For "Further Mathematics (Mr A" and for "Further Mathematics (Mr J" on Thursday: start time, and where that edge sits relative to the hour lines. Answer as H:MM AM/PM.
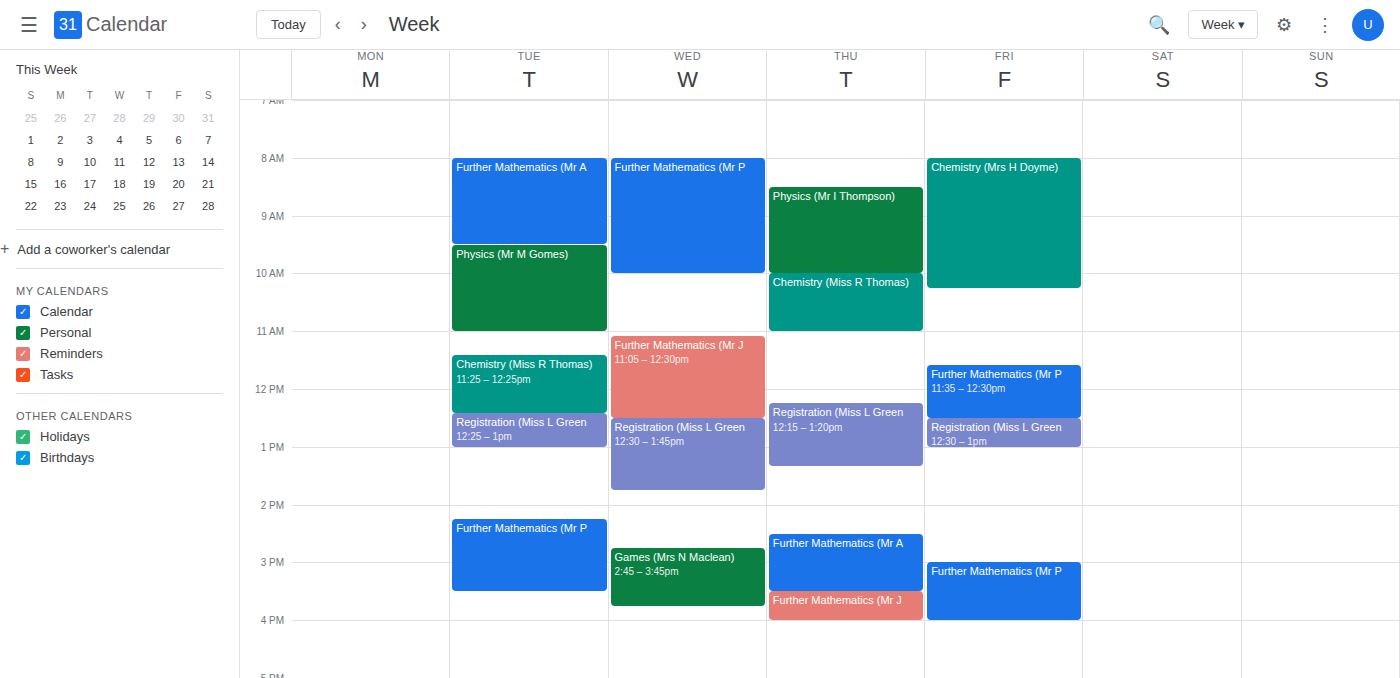
"Further Mathematics (Mr A": 2:30 PM, halfway between the 2 PM and 3 PM lines. "Further Mathematics (Mr J": 3:30 PM, halfway between the 3 PM and 4 PM lines.